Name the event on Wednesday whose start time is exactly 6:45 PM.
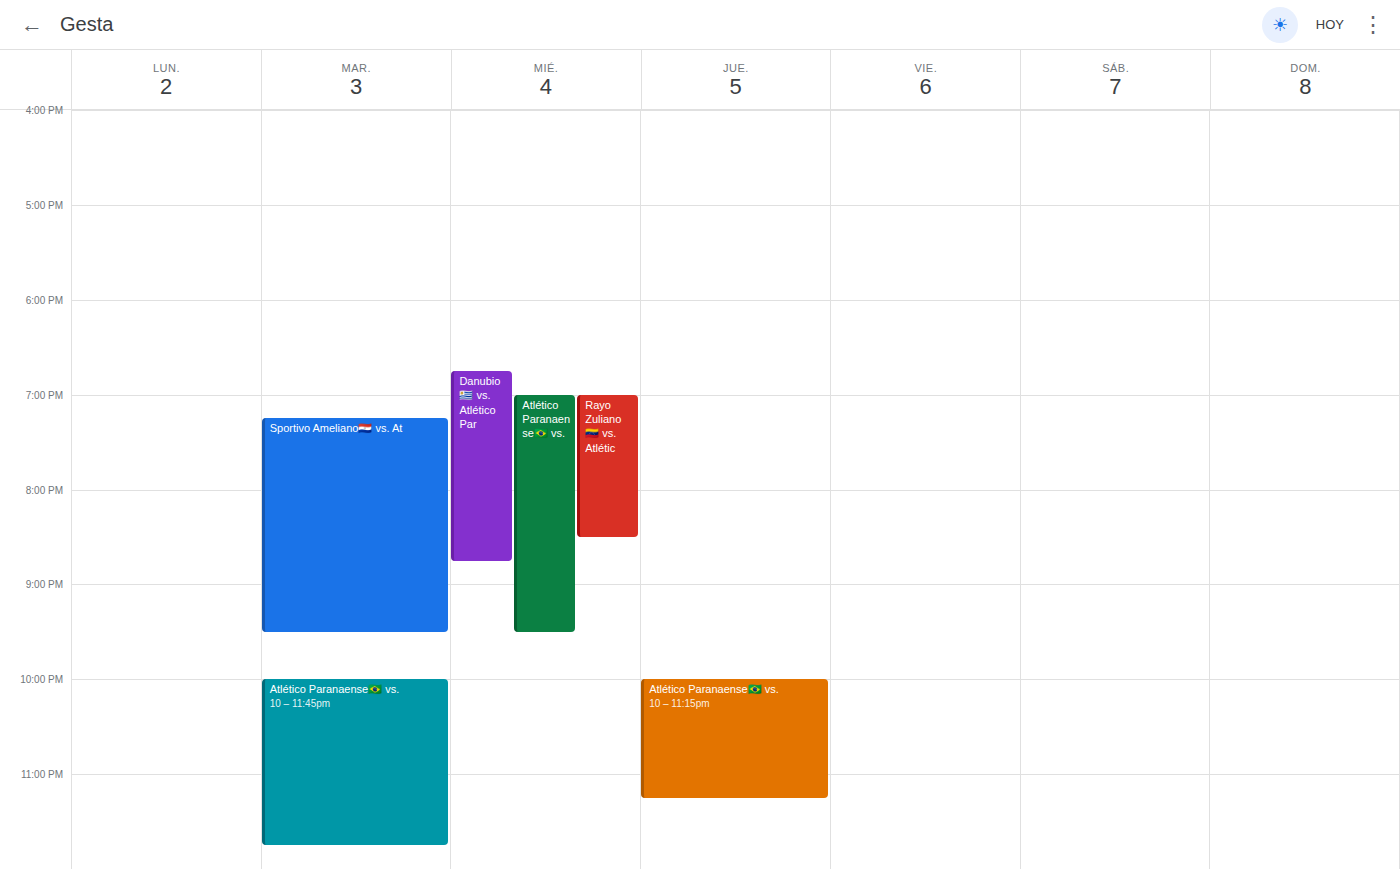
"Danubio🇺🇾 vs. Atlético Par"